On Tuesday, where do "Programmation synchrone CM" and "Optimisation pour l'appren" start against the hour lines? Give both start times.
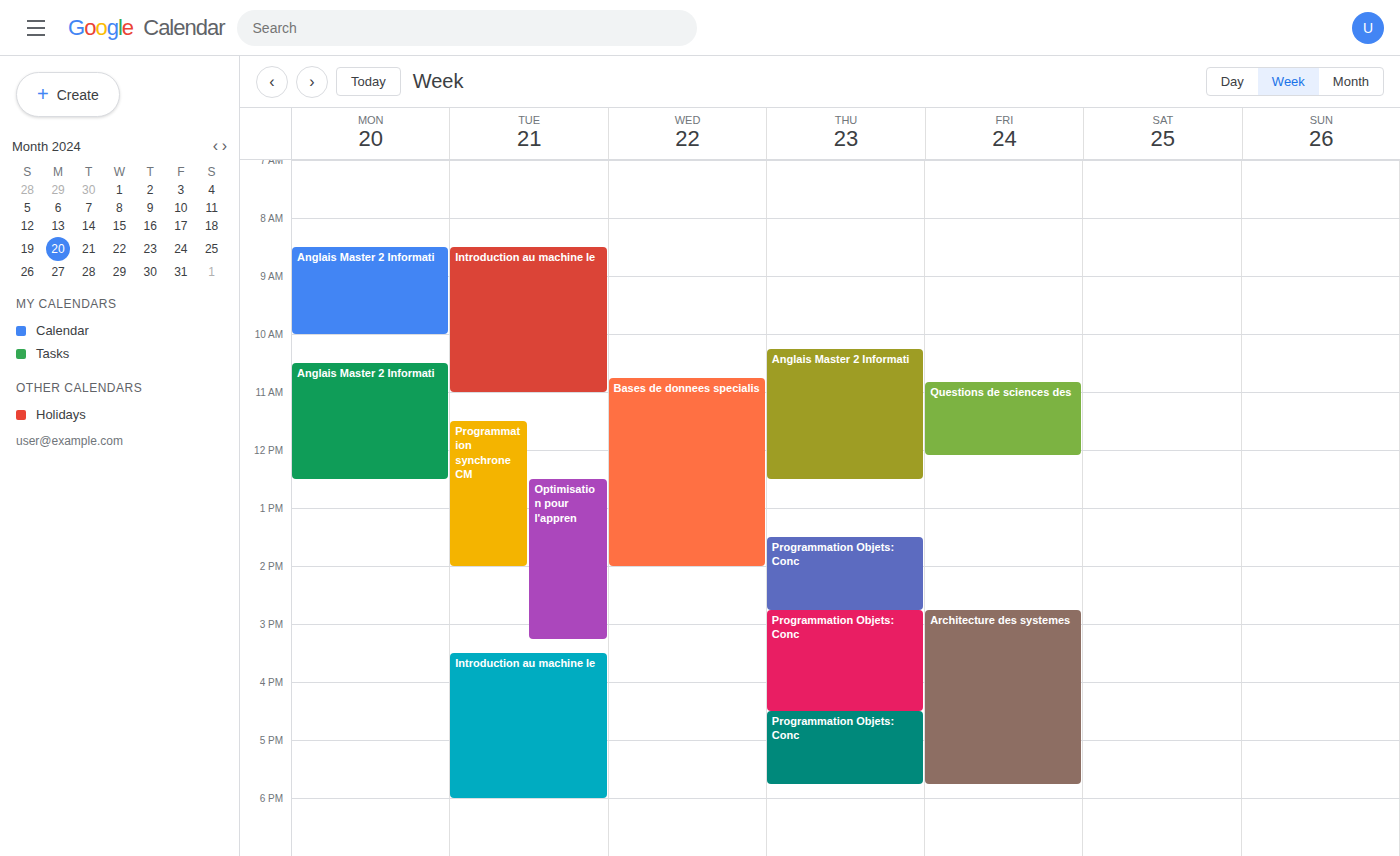
"Programmation synchrone CM": 11:30 AM, halfway between the 11 AM and 12 PM lines. "Optimisation pour l'appren": 12:30 PM, halfway between the 12 PM and 1 PM lines.